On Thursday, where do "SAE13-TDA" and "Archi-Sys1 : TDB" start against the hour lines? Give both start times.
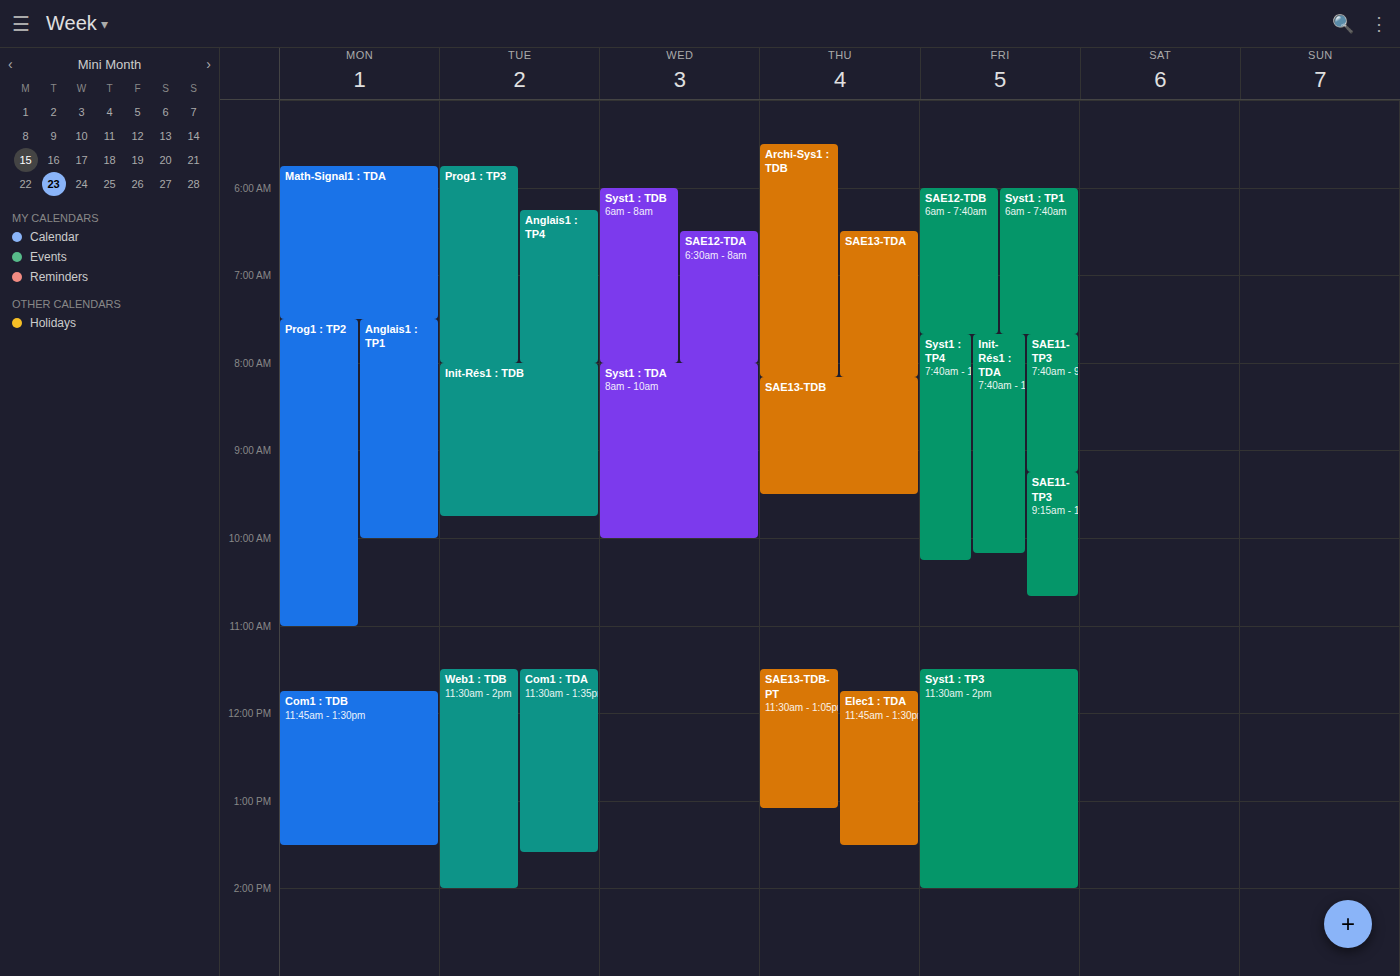
"SAE13-TDA": 6:30 AM, halfway between the 6 AM and 7 AM lines. "Archi-Sys1 : TDB": 5:30 AM, halfway between the 5 AM and 6 AM lines.